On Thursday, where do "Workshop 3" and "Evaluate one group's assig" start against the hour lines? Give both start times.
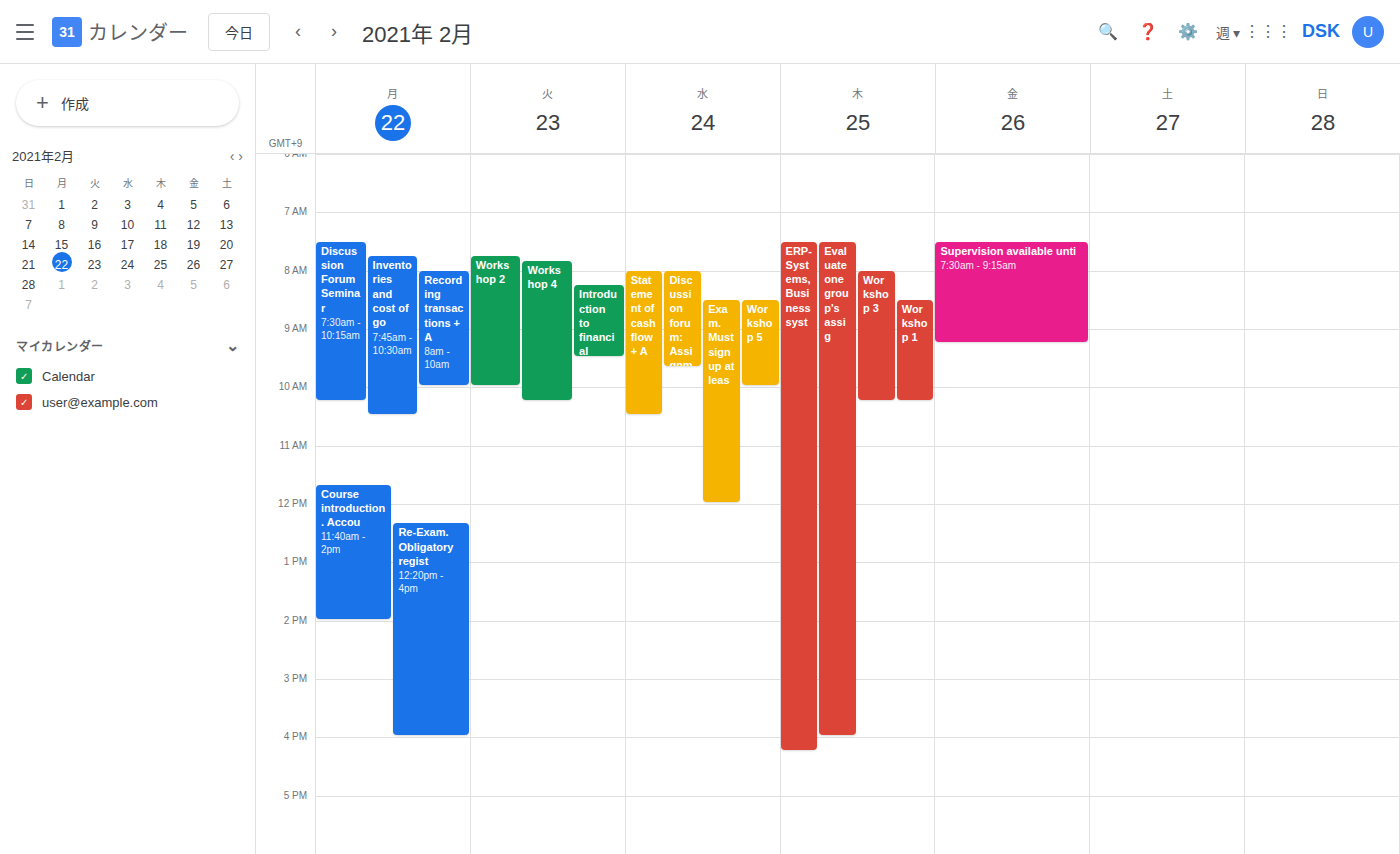
"Workshop 3": 8:00 AM, exactly on the 8 AM line. "Evaluate one group's assig": 7:30 AM, halfway between the 7 AM and 8 AM lines.